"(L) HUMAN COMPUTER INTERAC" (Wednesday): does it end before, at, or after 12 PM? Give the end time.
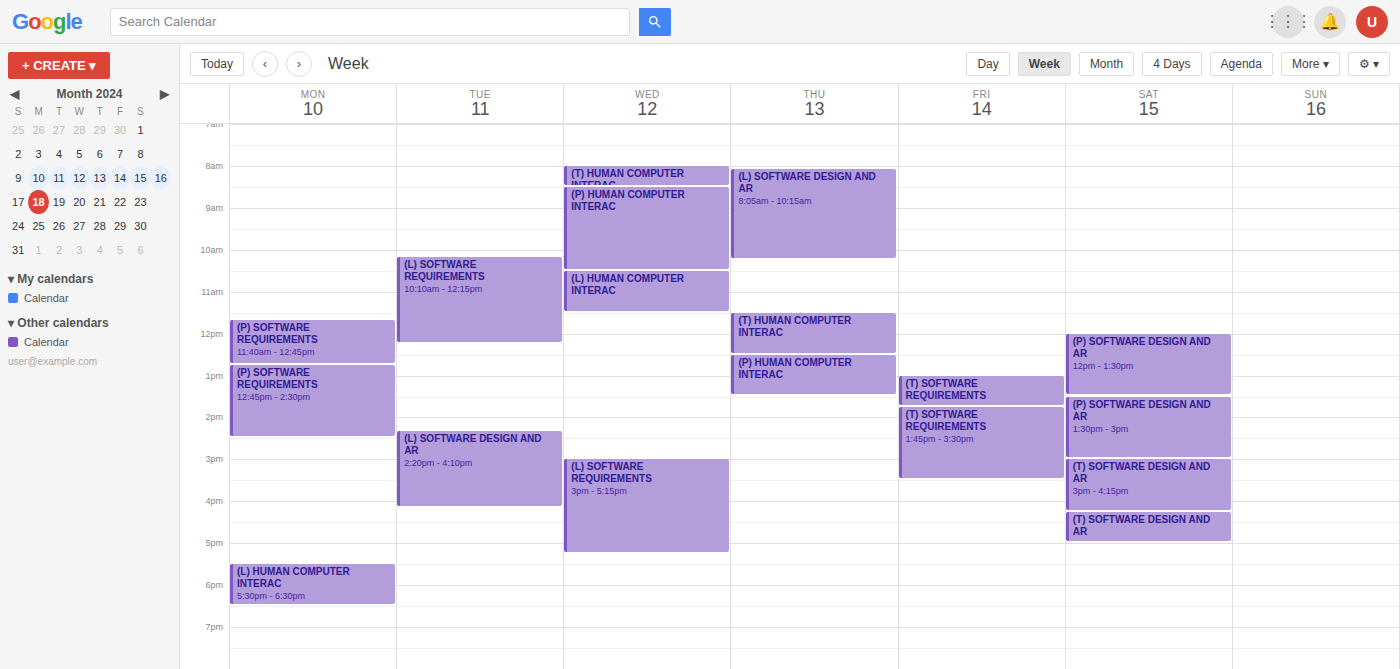
11:30 AM -- before 12 PM, 30 minutes above the 12 PM line.